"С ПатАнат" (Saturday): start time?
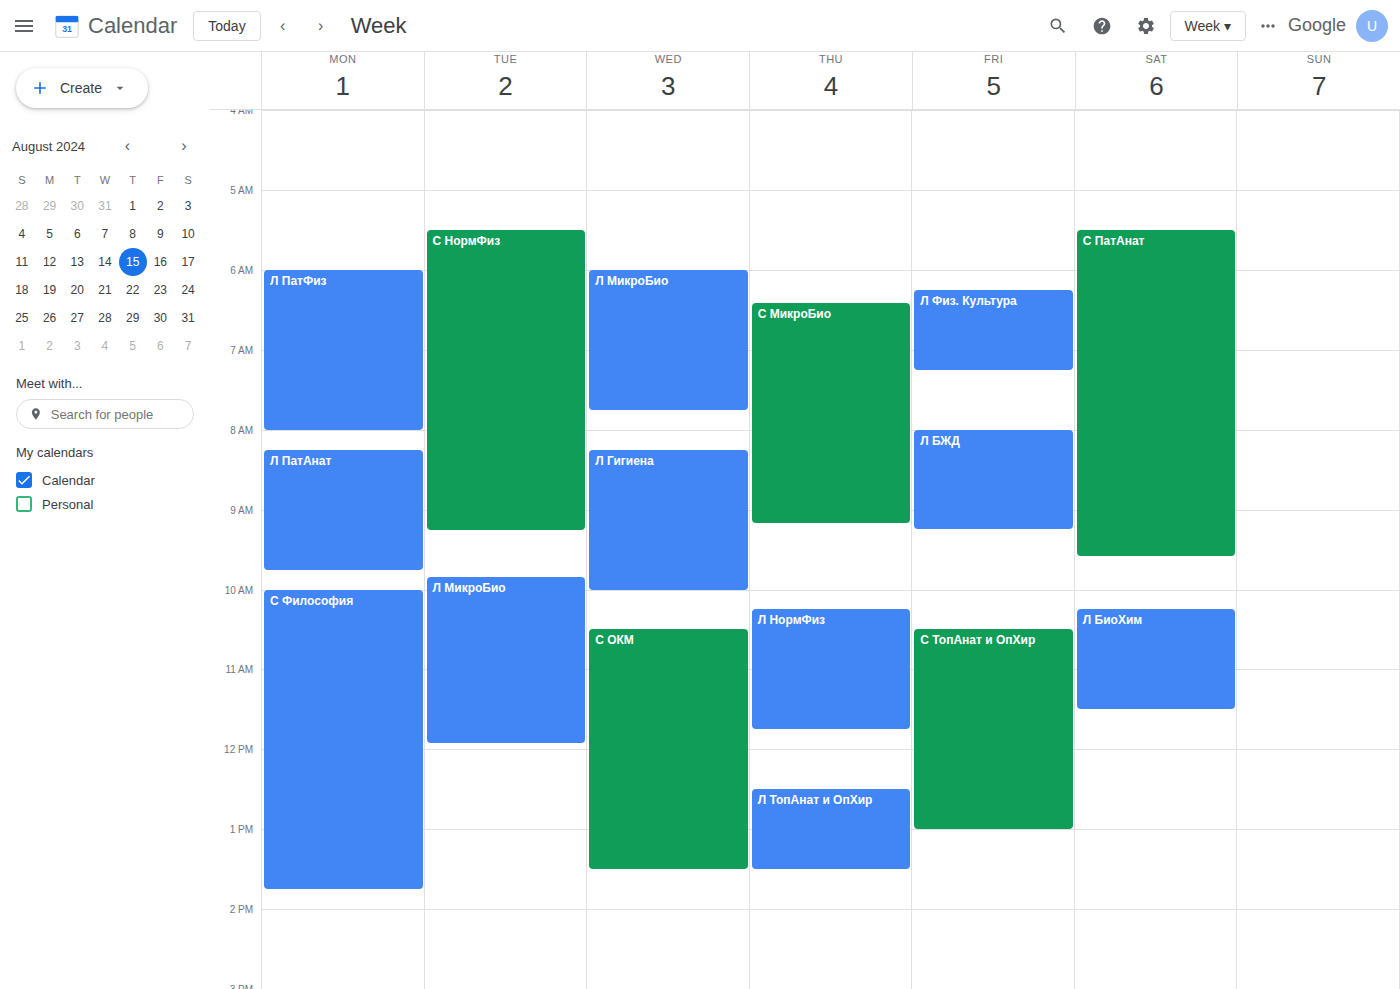
5:30 AM